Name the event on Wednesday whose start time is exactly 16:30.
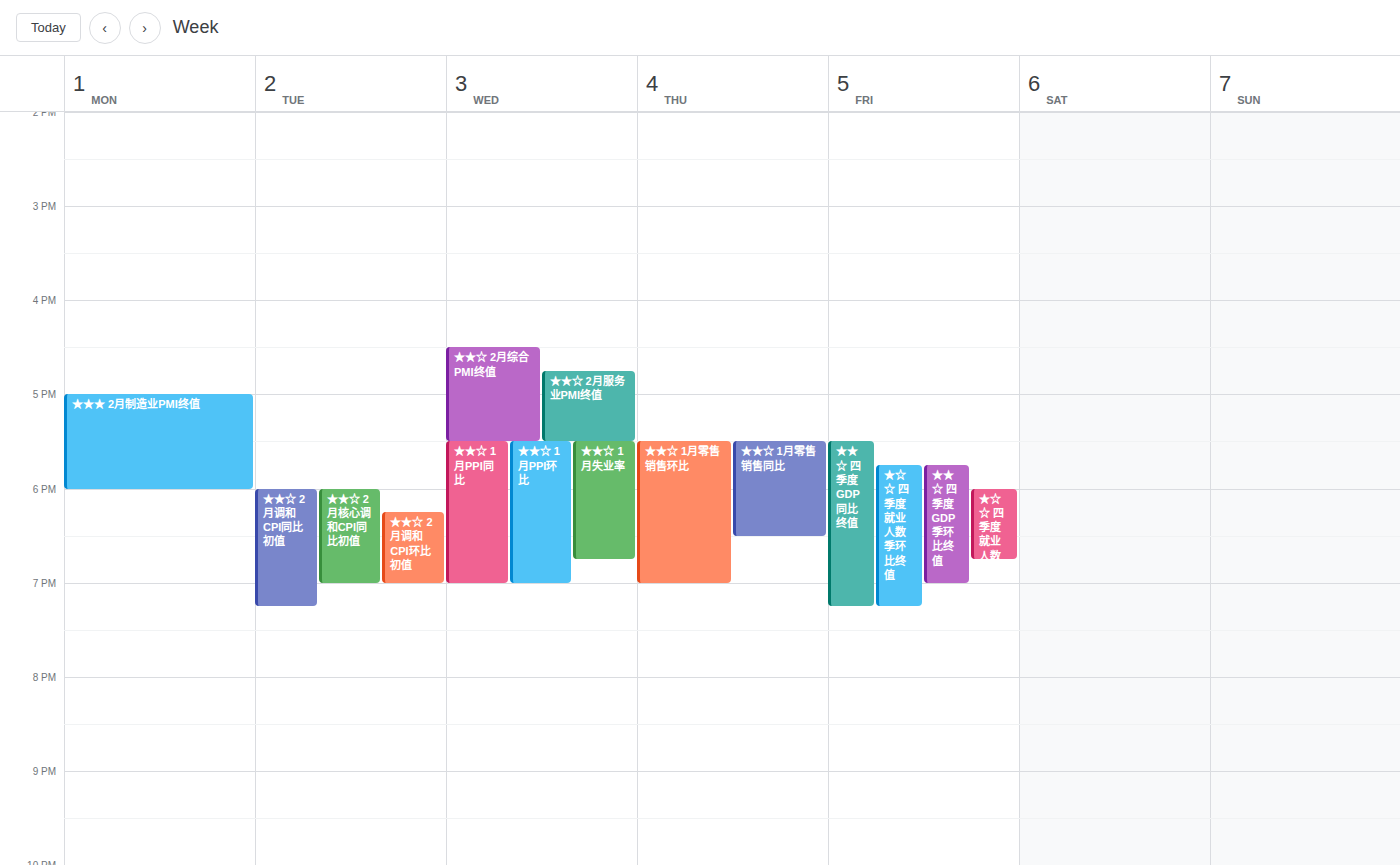
"★★☆ 2月综合PMI终值"